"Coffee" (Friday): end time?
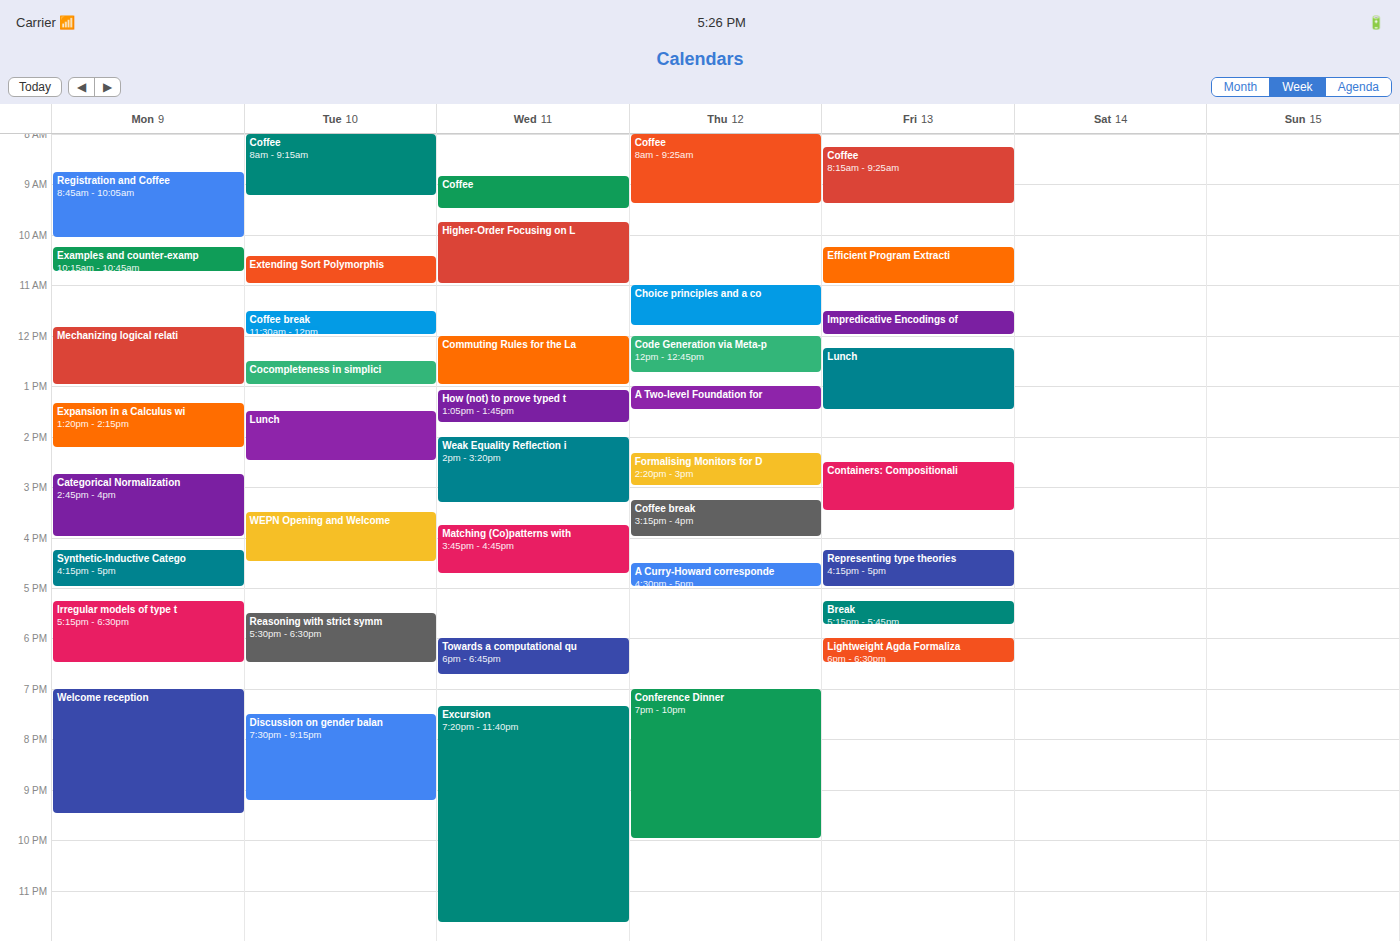
09:25